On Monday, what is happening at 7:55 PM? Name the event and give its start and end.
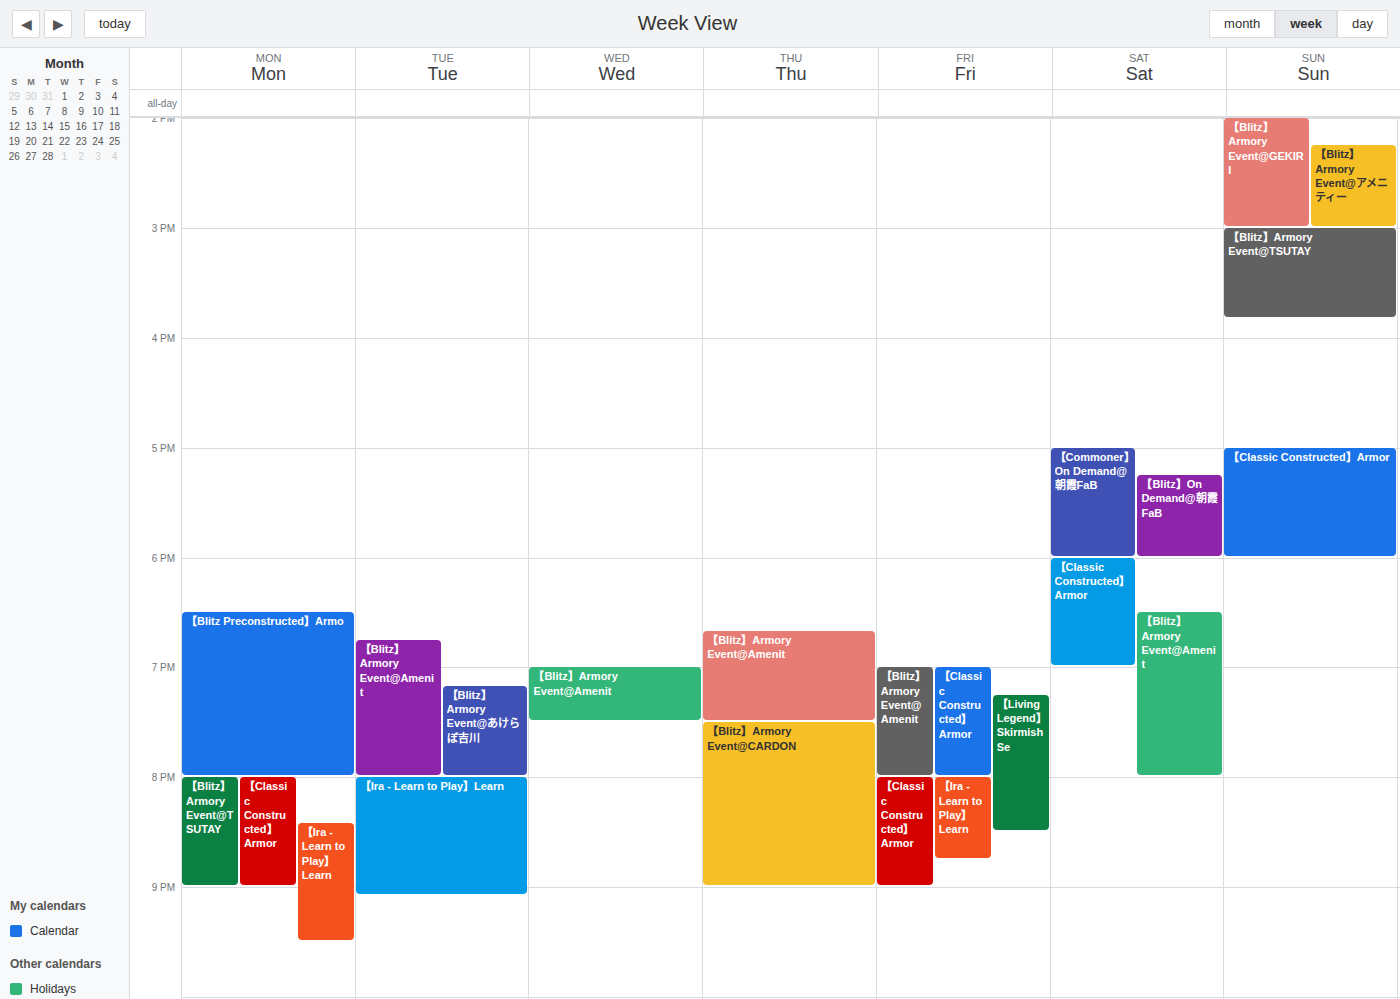
"【Blitz Preconstructed】Armo", 6:30 PM to 8:00 PM